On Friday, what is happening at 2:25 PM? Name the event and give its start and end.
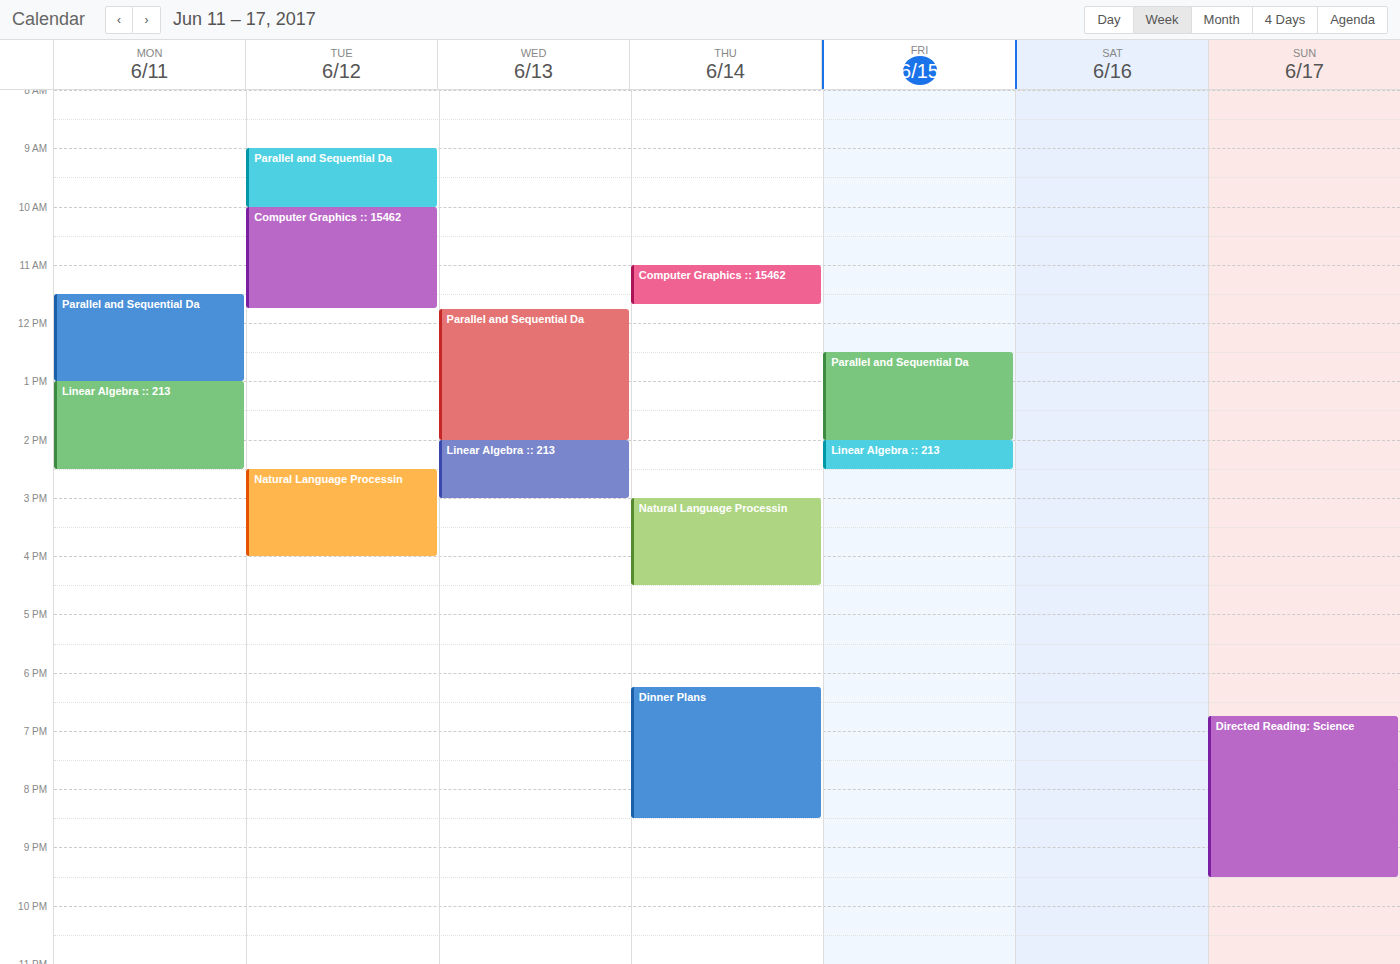
"Linear Algebra :: 213", 2:00 PM to 2:30 PM